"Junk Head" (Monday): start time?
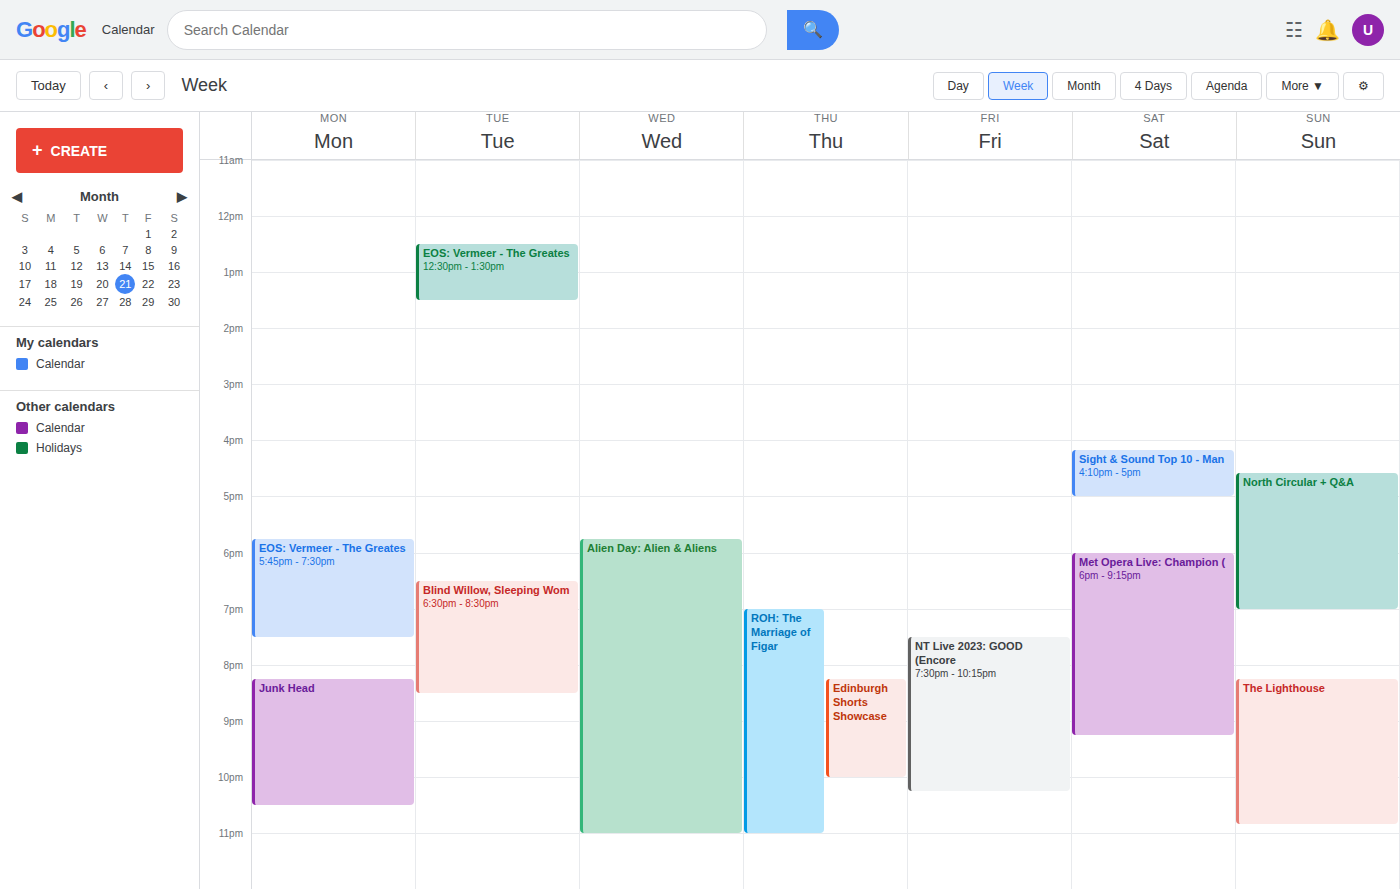
20:15